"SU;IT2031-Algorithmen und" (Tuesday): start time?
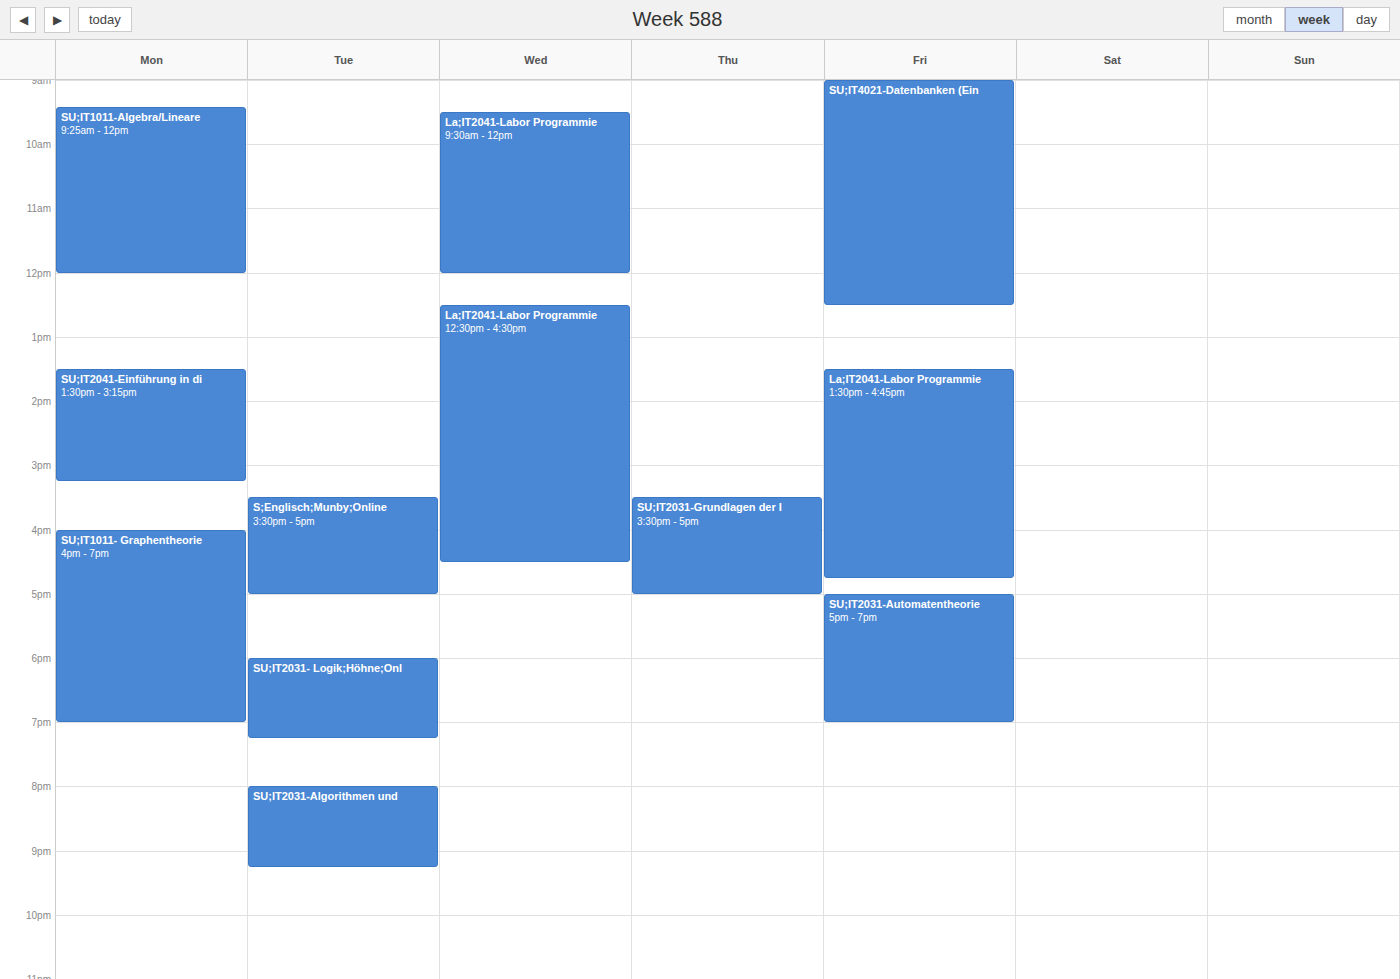
8:00 PM